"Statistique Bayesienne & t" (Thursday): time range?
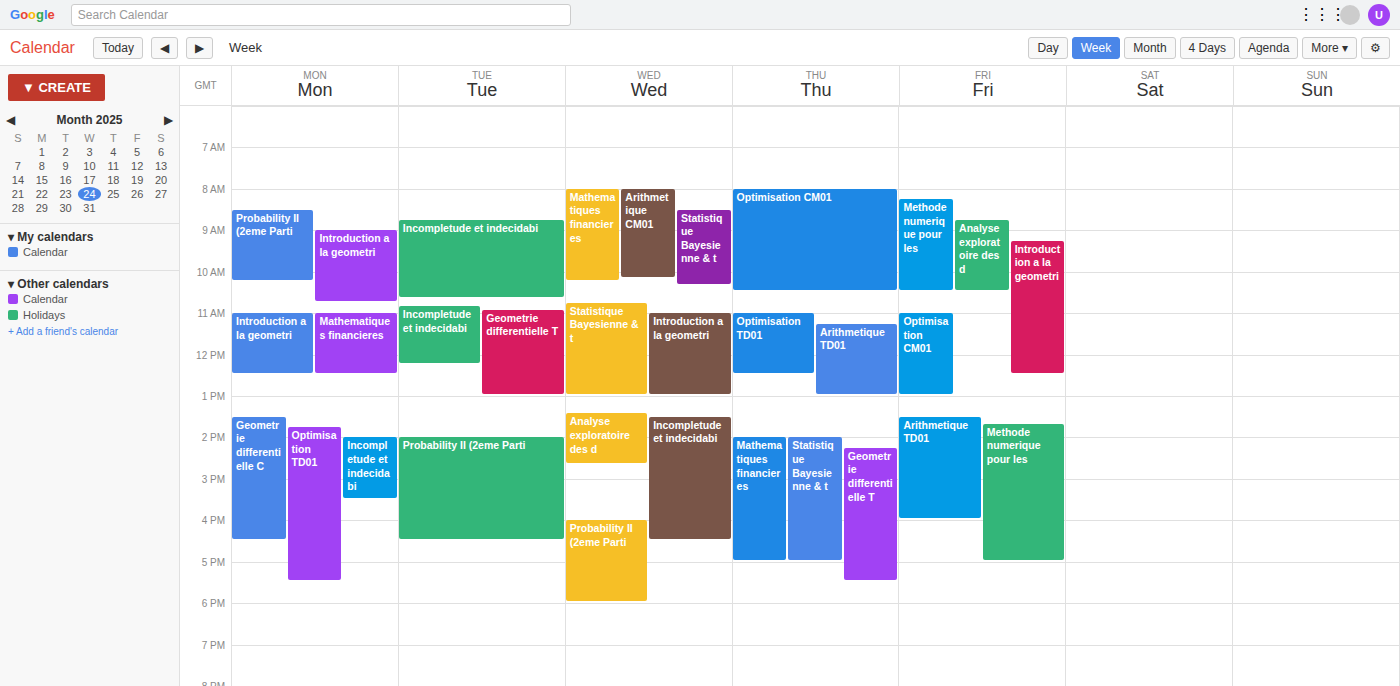
2:00 PM to 5:00 PM